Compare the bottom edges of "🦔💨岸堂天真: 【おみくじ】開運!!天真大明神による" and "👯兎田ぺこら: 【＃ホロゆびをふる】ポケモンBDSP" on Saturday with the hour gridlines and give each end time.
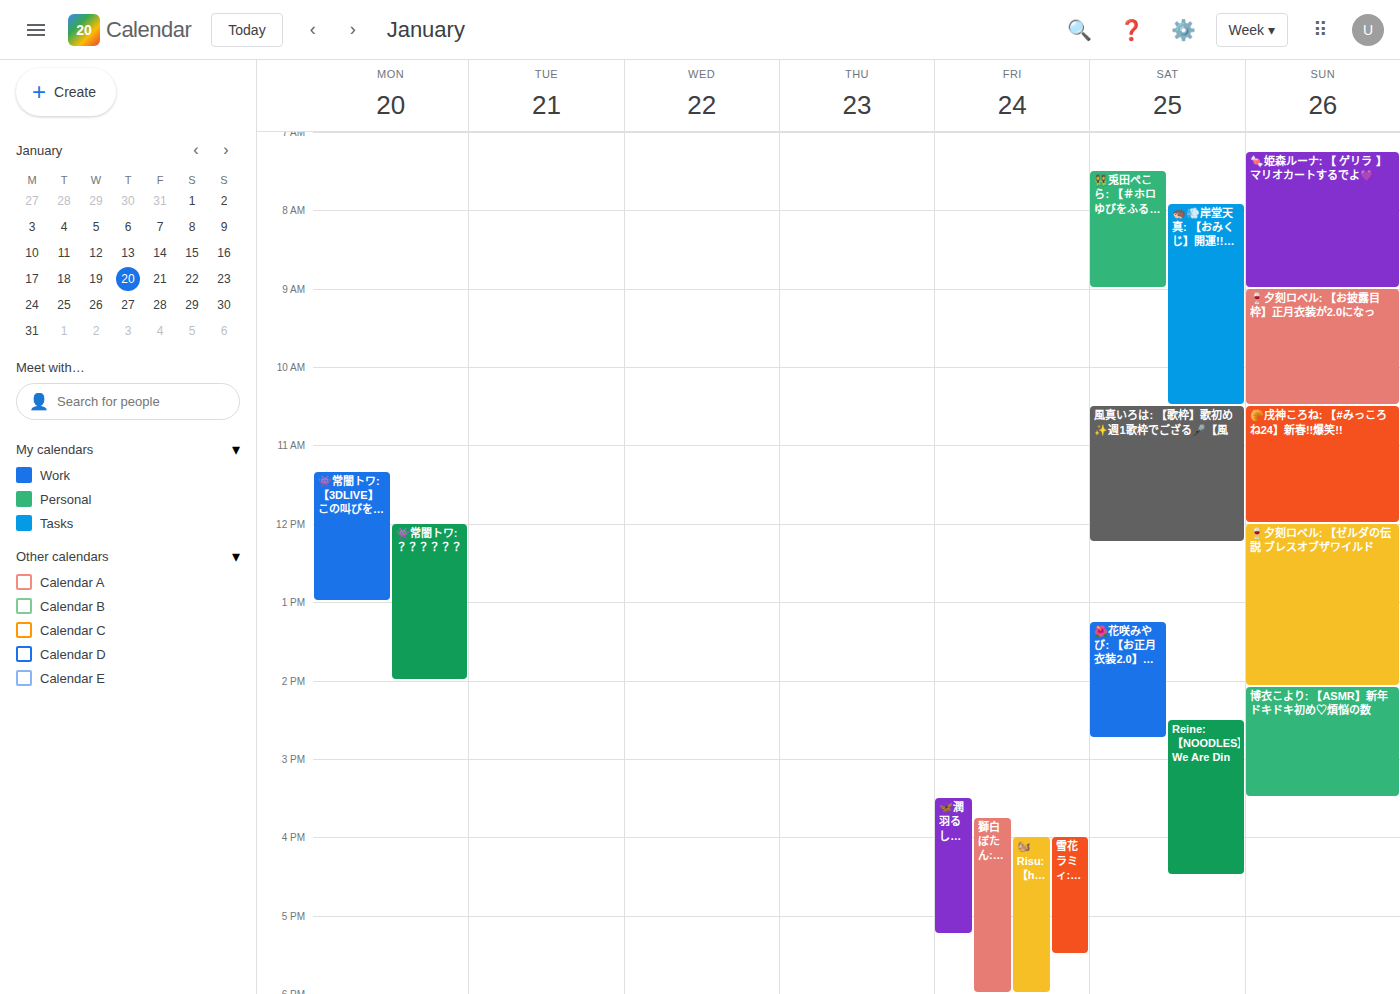
"🦔💨岸堂天真: 【おみくじ】開運!!天真大明神による": 10:30 AM, halfway between the 10 AM and 11 AM lines. "👯兎田ぺこら: 【＃ホロゆびをふる】ポケモンBDSP": 9:00 AM, exactly on the 9 AM line.